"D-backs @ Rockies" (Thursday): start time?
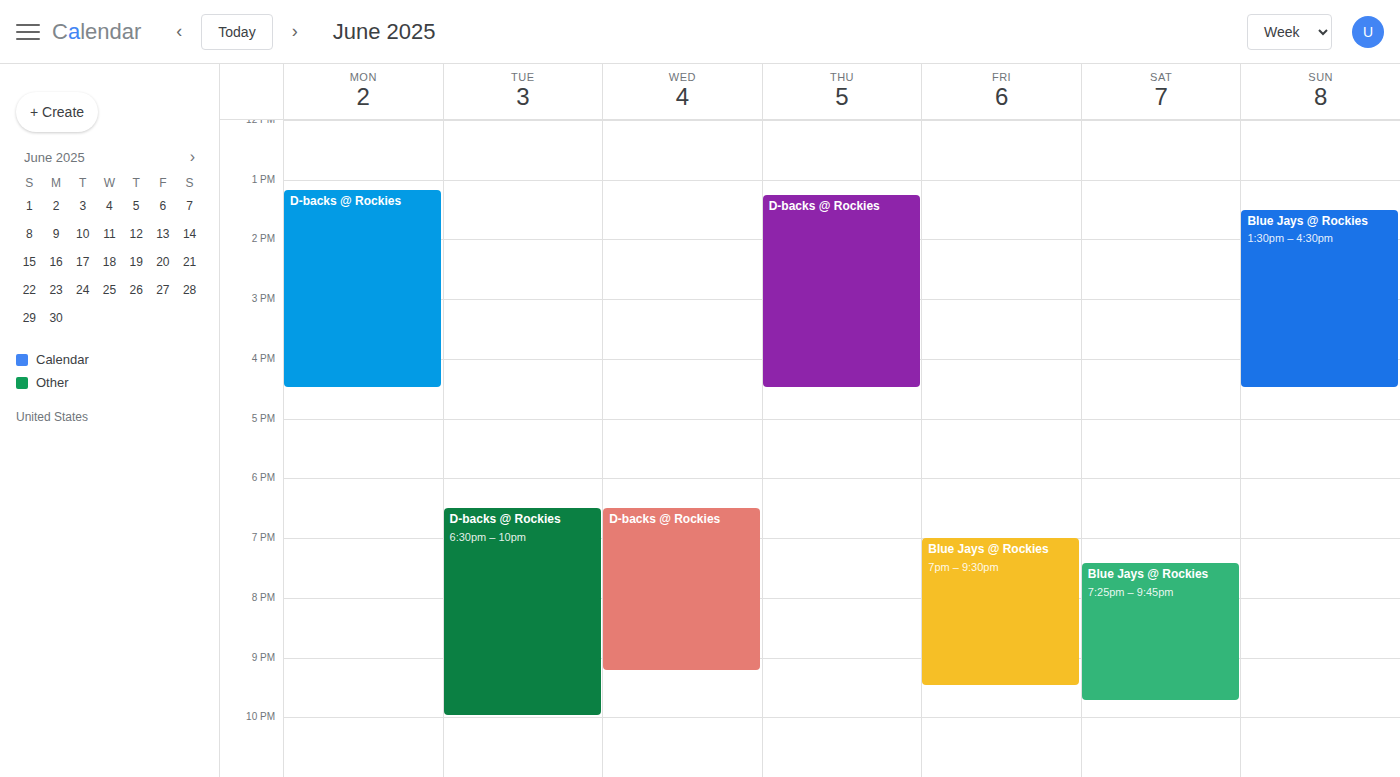
1:15 PM